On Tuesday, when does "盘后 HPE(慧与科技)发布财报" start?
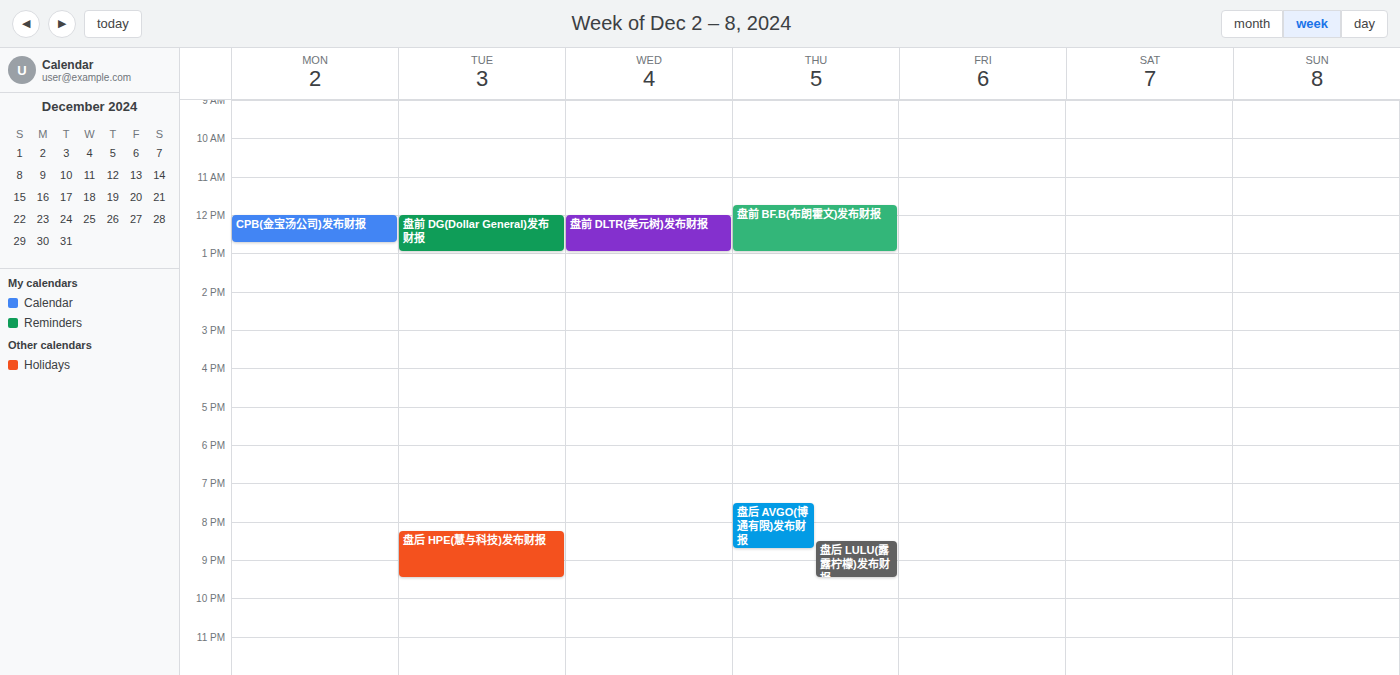
8:15 PM